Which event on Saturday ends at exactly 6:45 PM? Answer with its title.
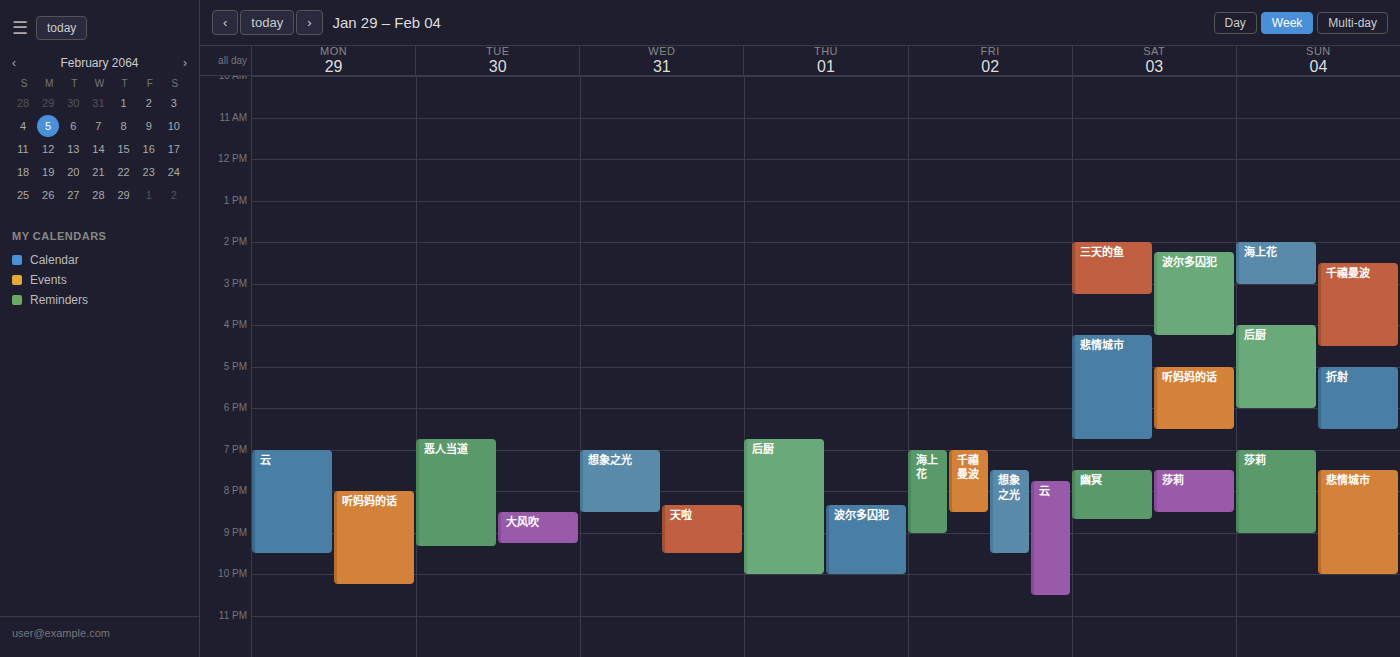
"悲情城市"